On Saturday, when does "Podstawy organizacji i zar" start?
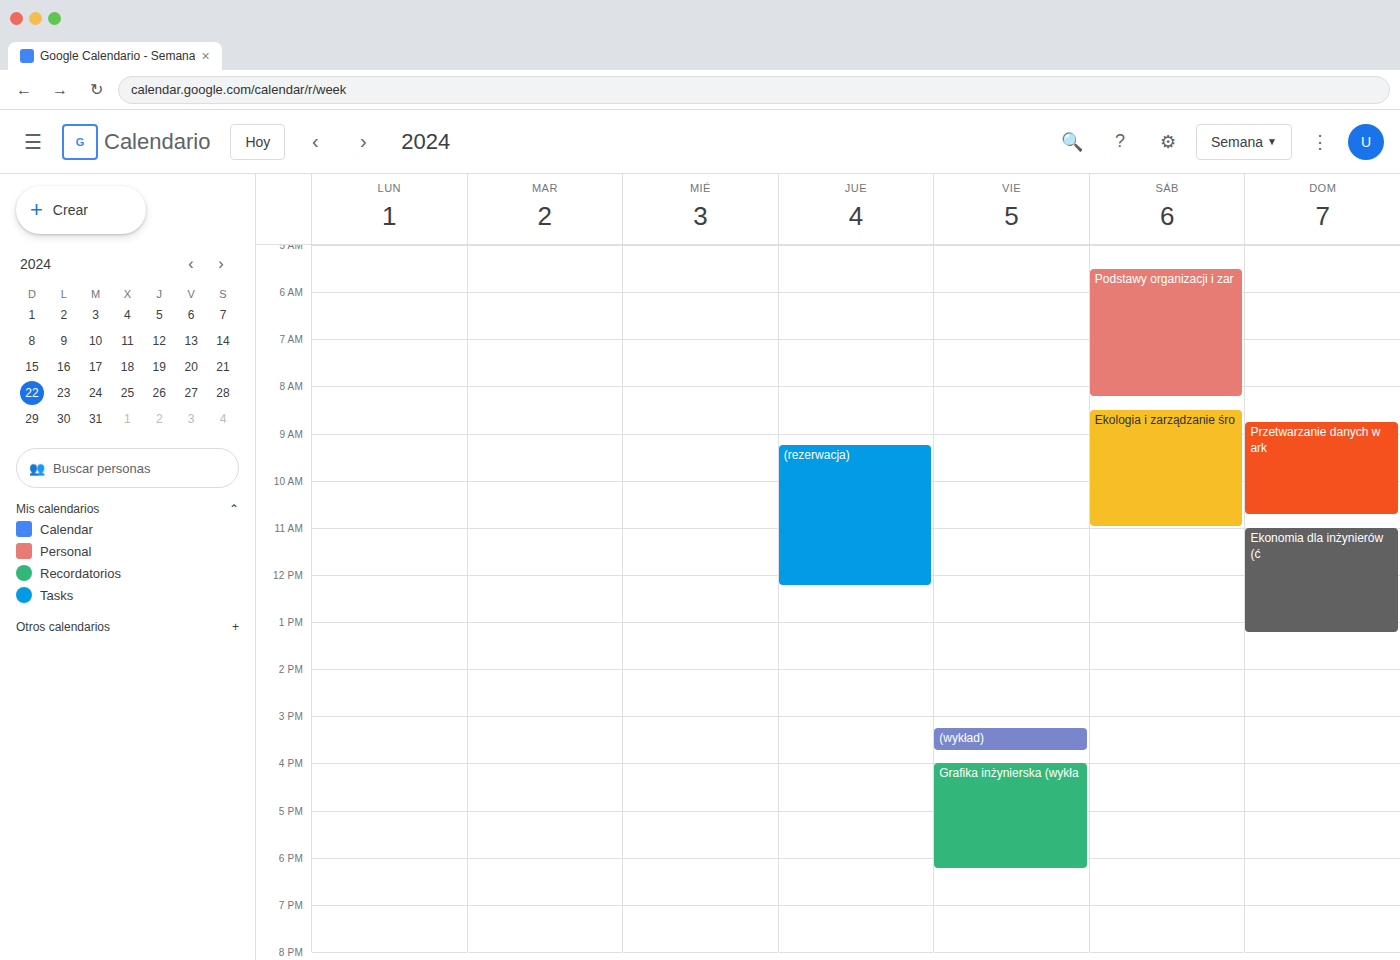
05:30